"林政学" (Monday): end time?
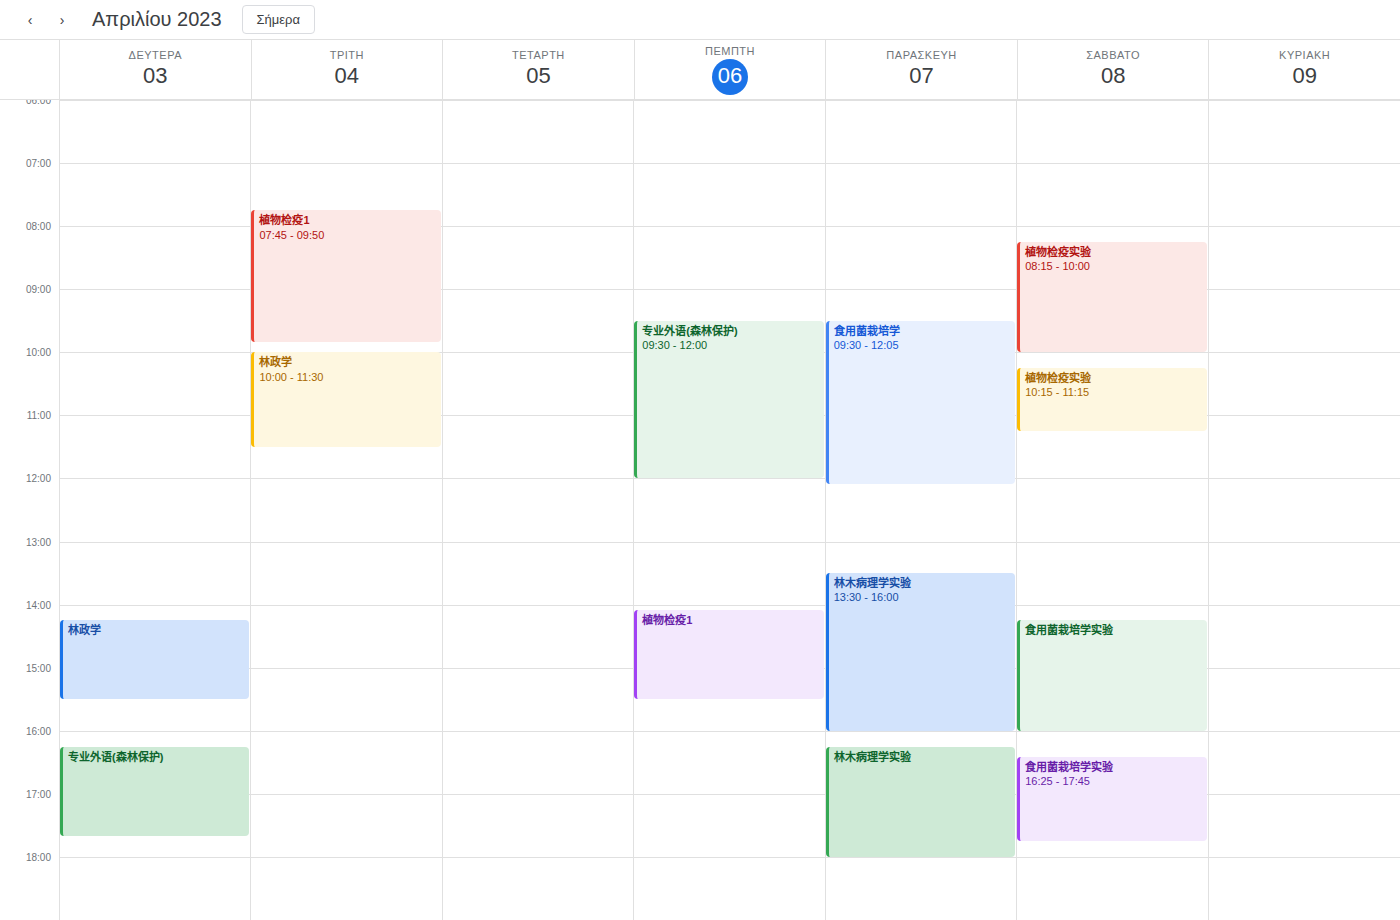
15:30